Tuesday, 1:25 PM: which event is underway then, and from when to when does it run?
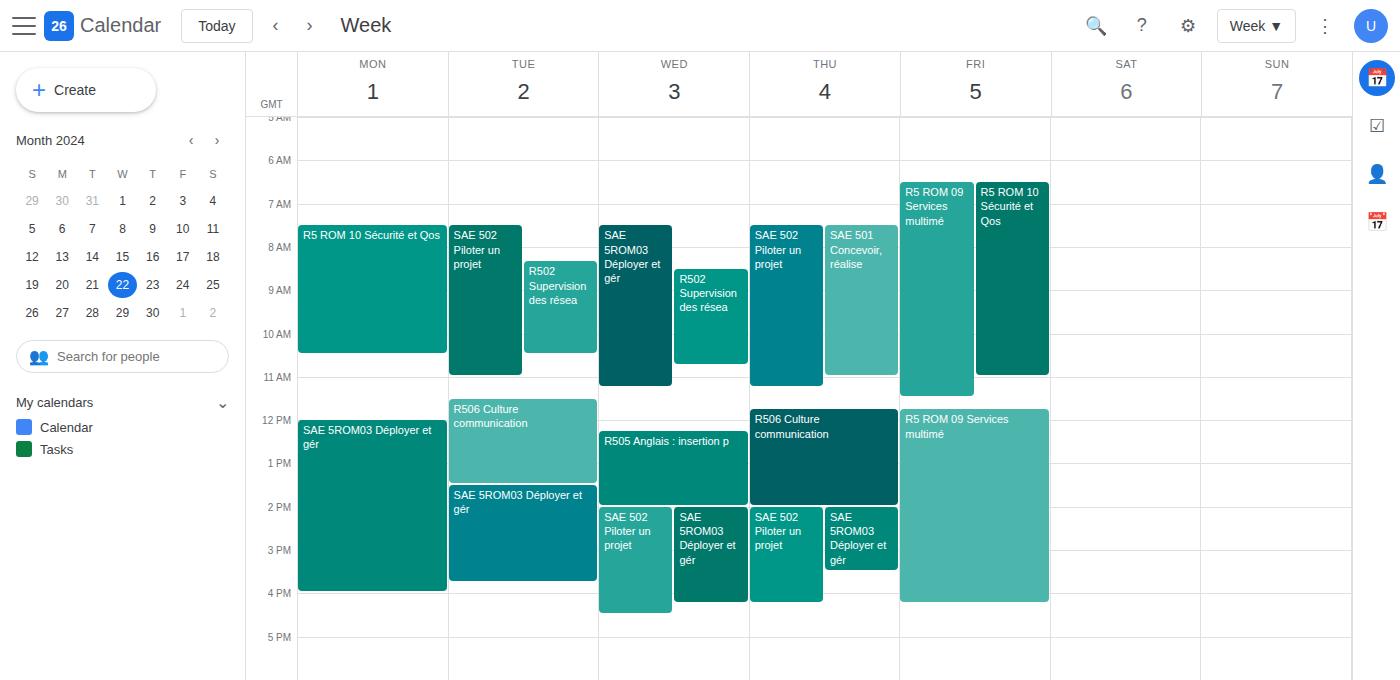
"R506 Culture communication", 11:30 AM to 1:30 PM